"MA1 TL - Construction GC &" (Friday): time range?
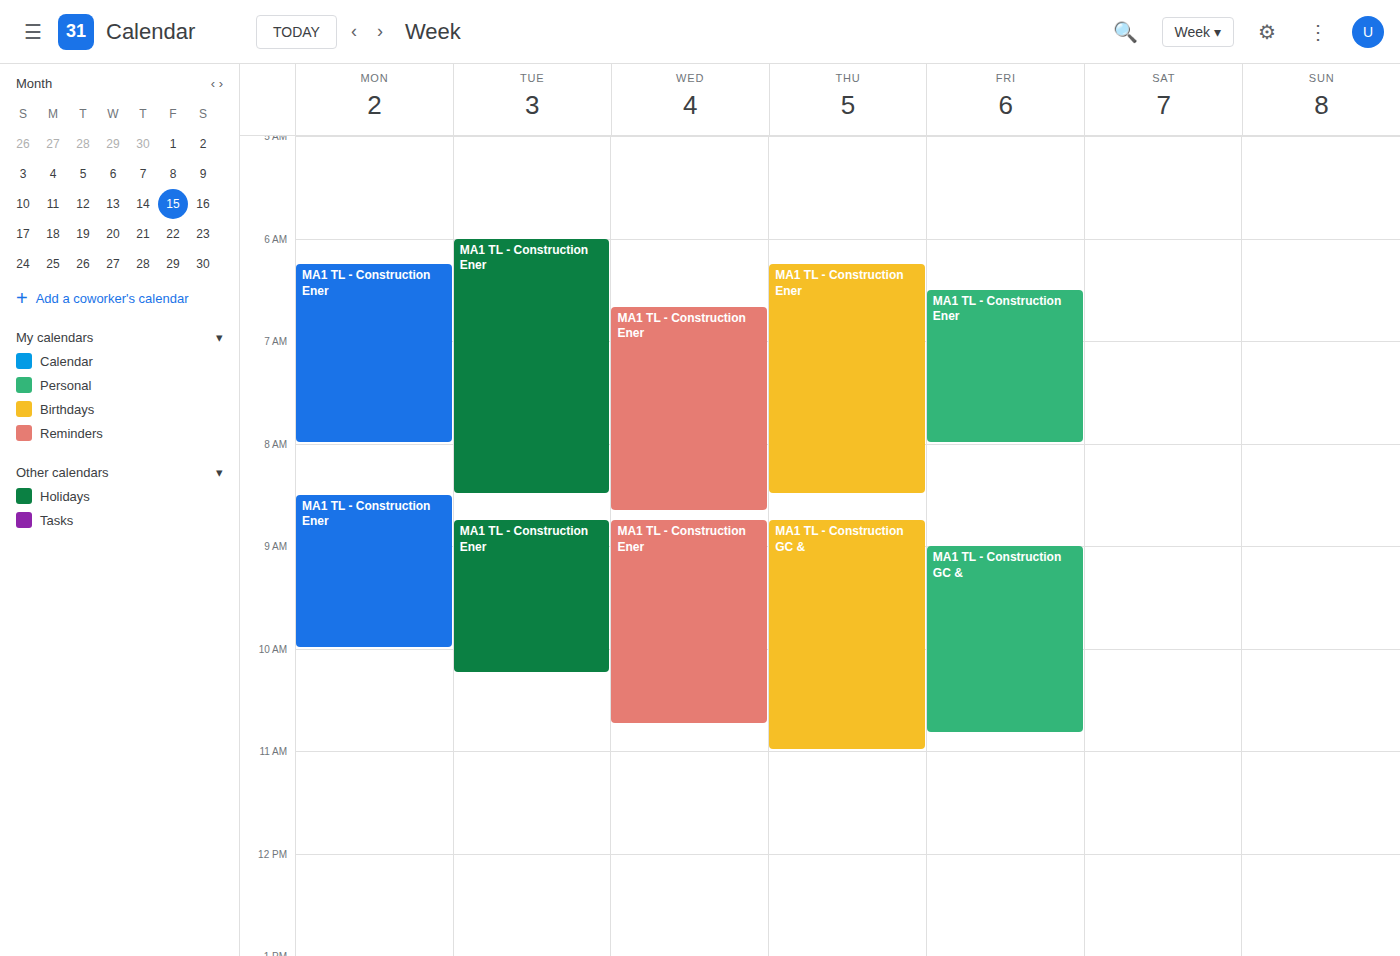
9:00 AM to 10:50 AM